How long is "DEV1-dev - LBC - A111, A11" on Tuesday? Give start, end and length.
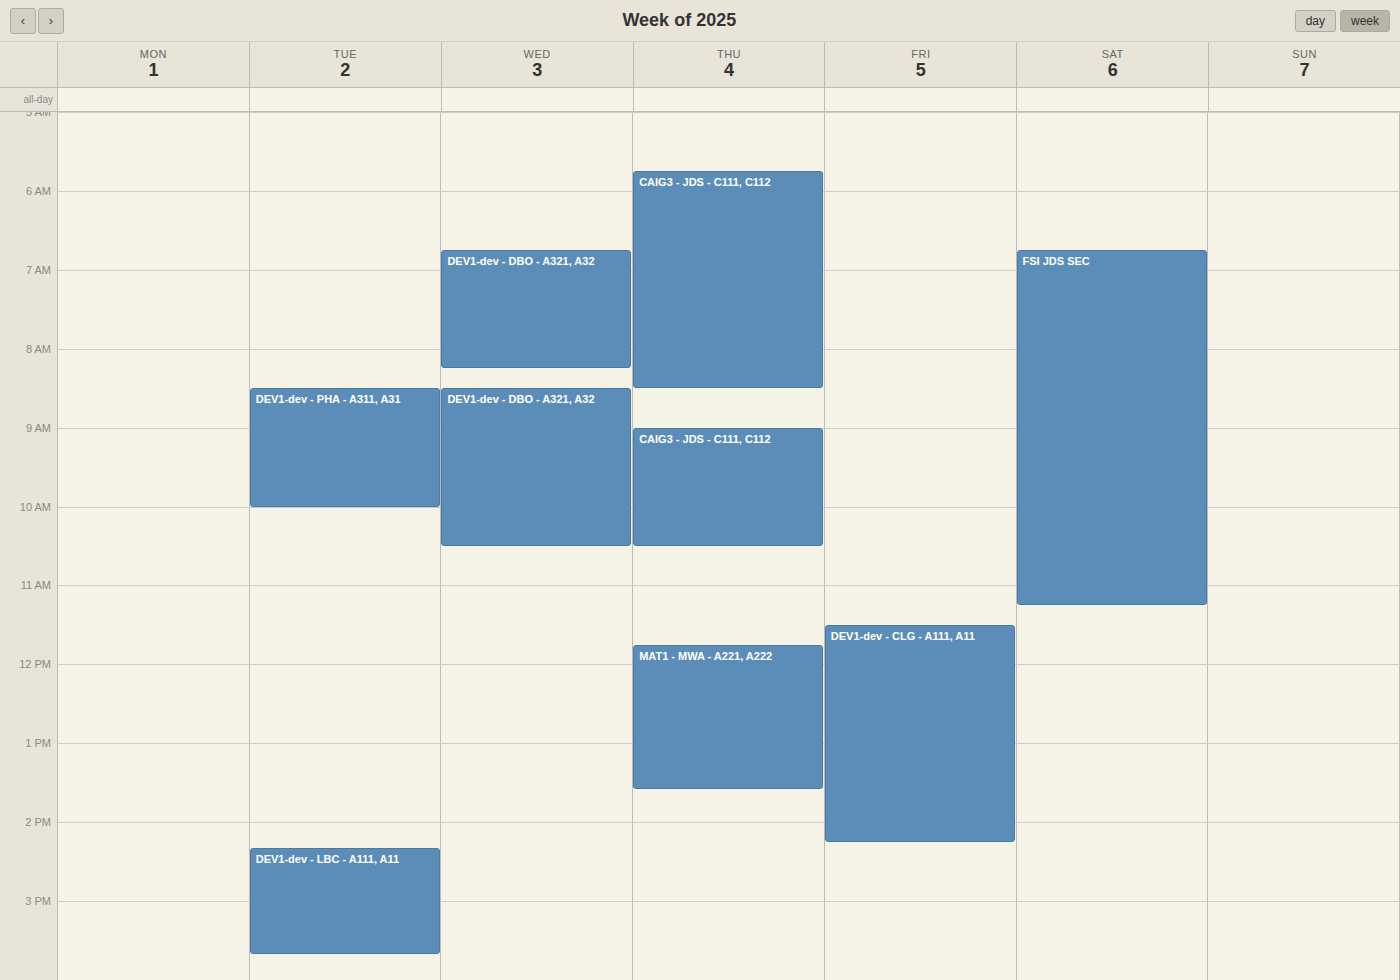
2:20 PM to 3:40 PM, 1 hour 20 minutes